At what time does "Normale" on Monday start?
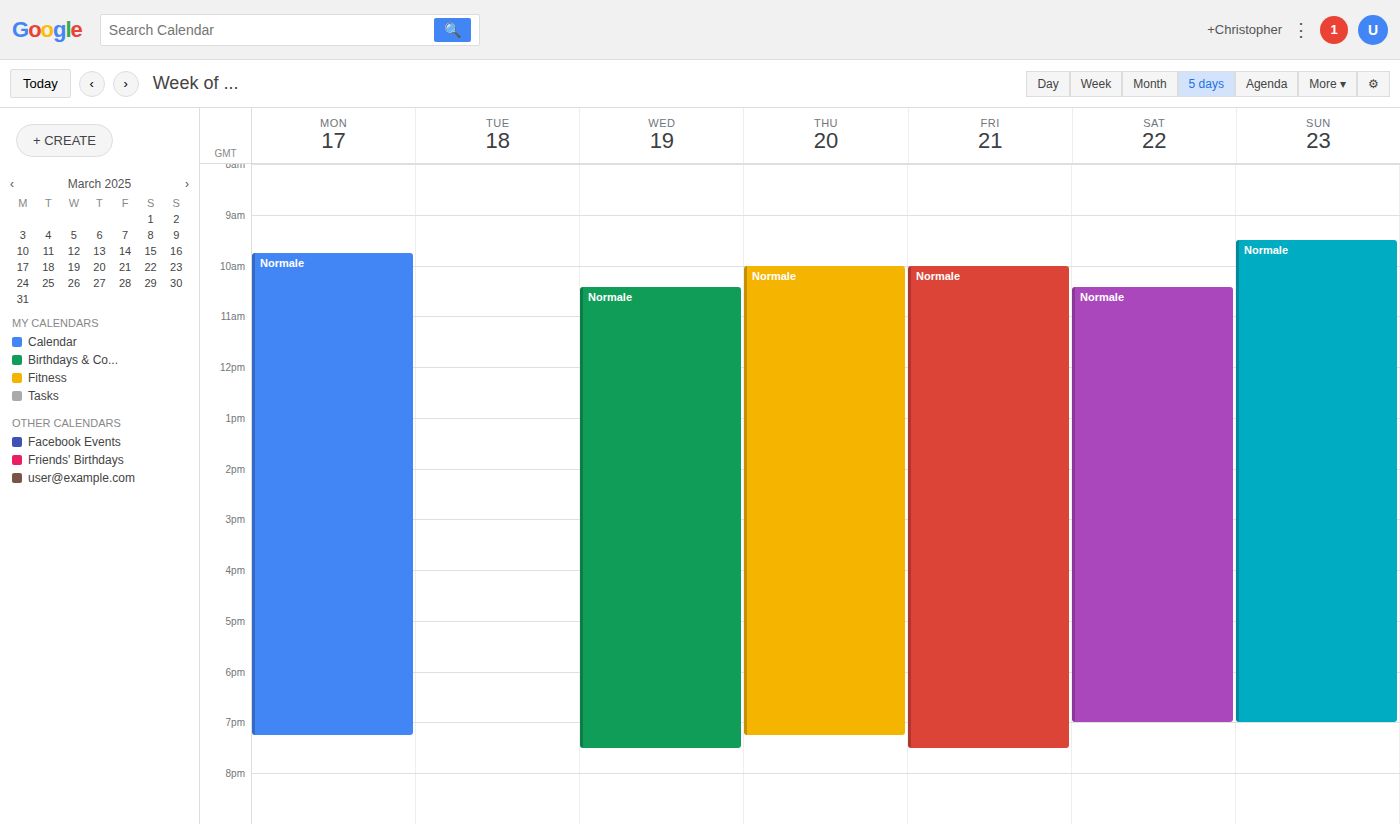
9:45 AM